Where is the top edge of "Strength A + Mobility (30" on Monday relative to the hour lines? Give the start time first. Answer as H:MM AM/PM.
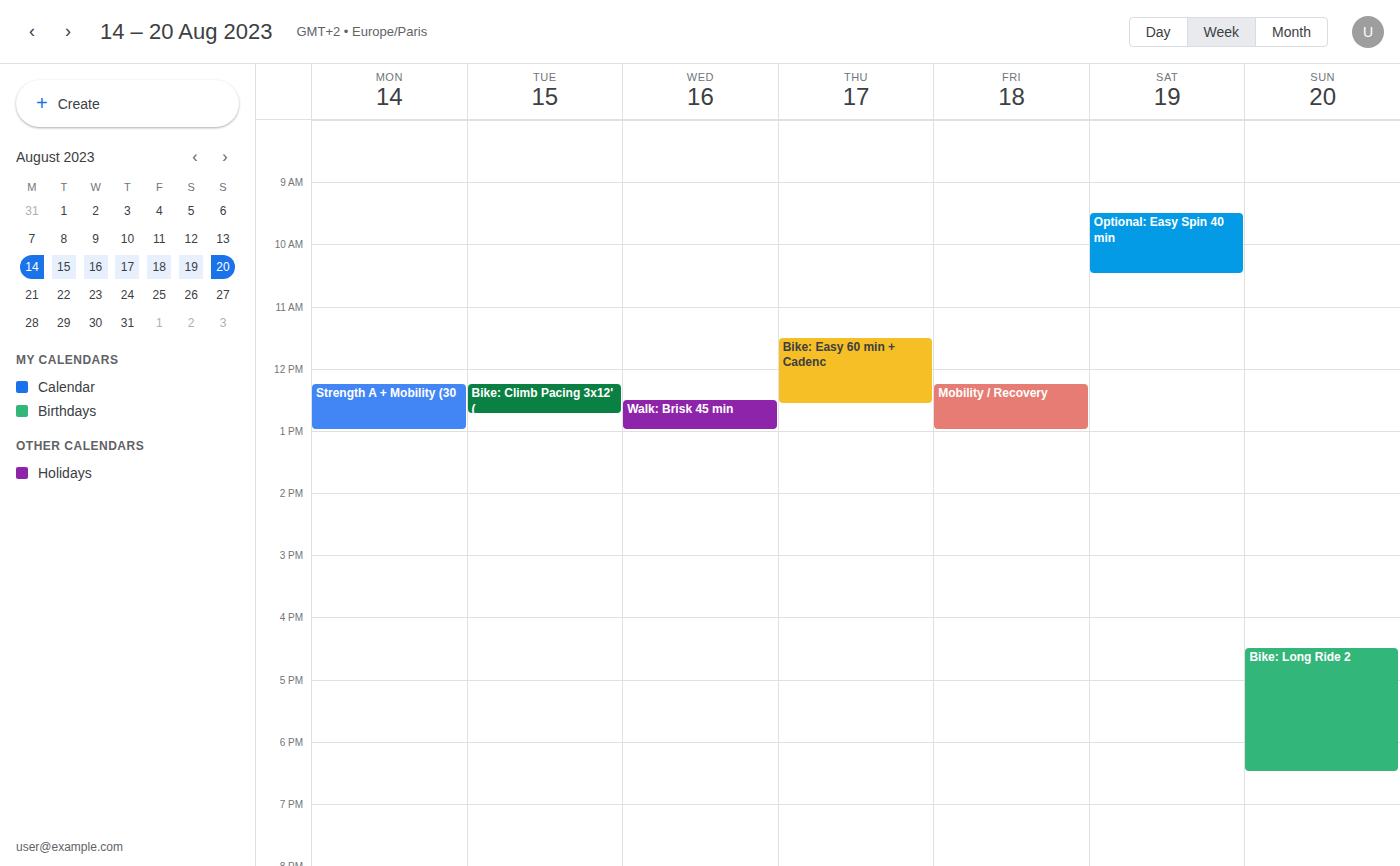
12:15 PM -- neither: a quarter of the way from the 12 PM line to the 1 PM line.